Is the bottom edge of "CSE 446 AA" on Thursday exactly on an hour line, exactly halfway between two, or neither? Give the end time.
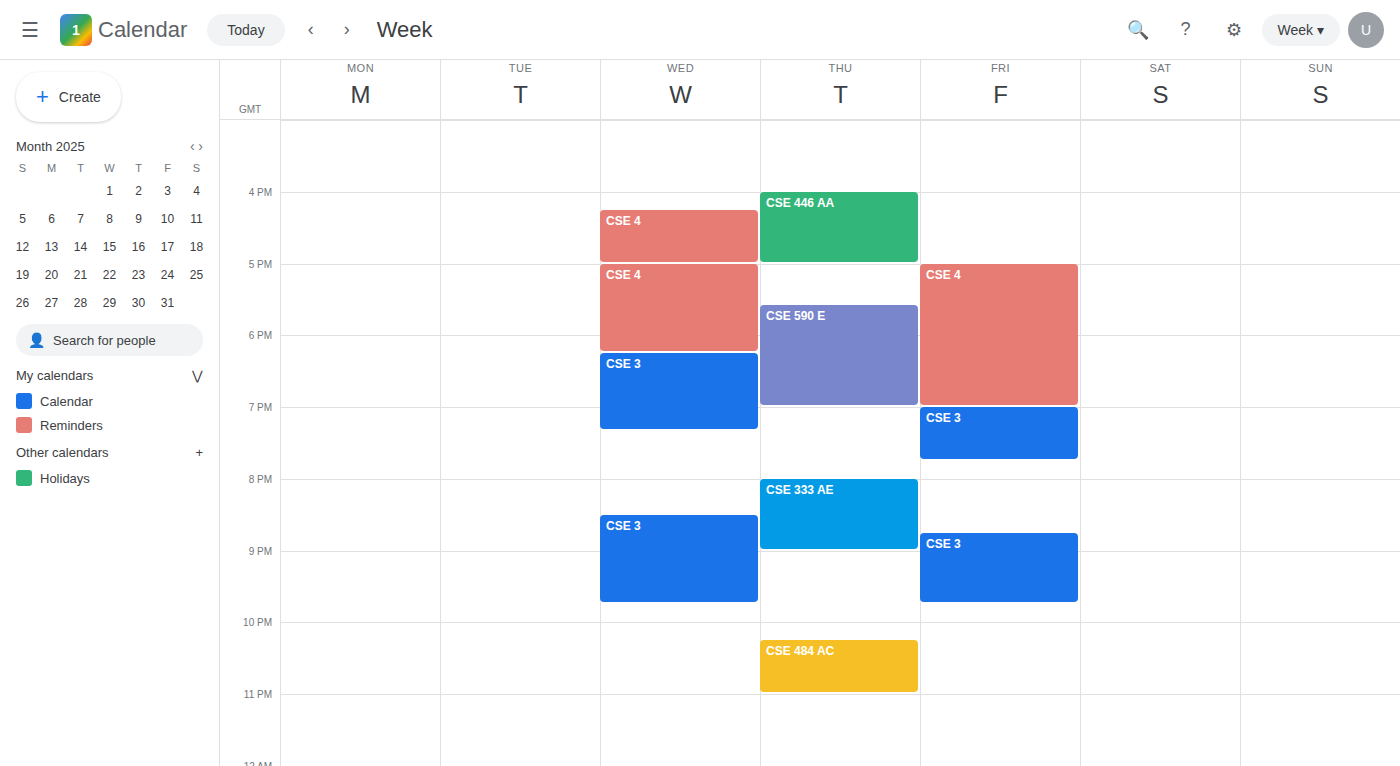
5:00 PM -- exactly on the 5 PM line.